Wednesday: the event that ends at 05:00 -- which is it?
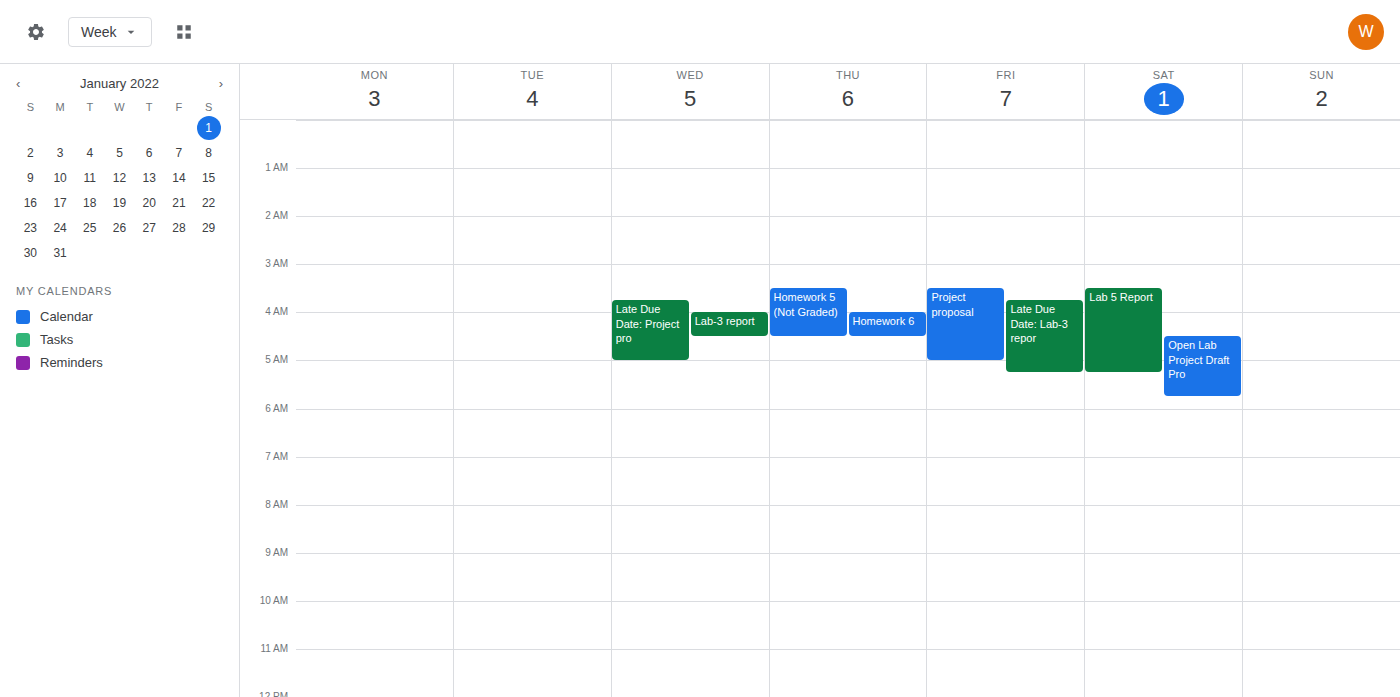
"Late Due Date: Project pro"